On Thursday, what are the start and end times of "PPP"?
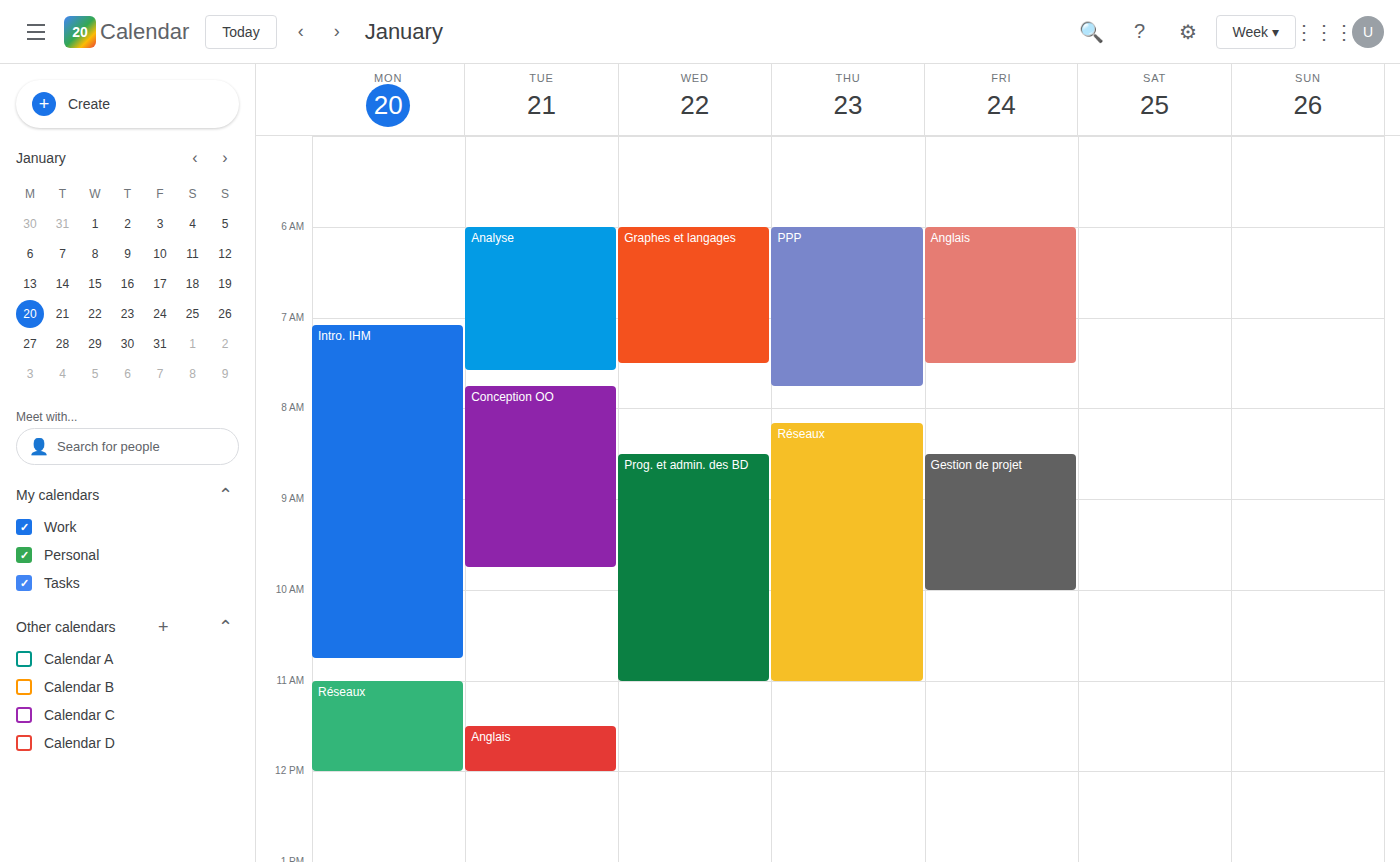
6:00 AM to 7:45 AM